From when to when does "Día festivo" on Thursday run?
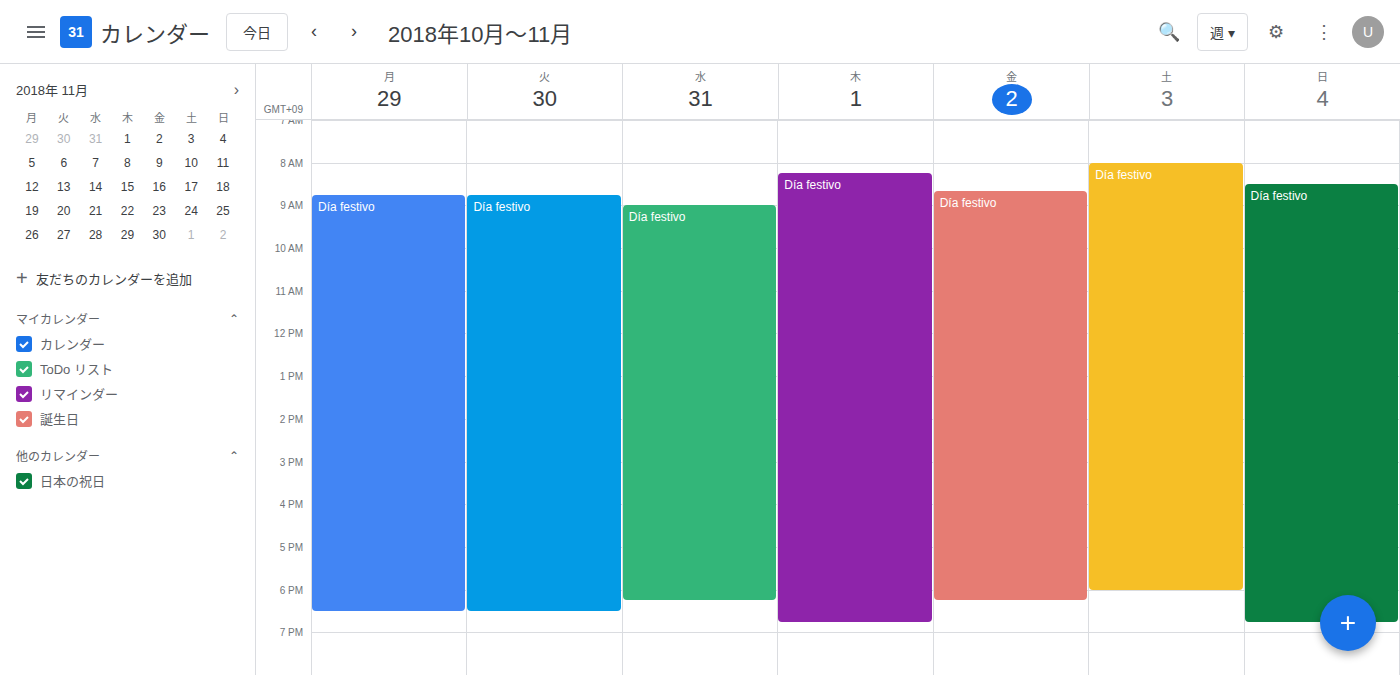
8:15 AM to 6:45 PM